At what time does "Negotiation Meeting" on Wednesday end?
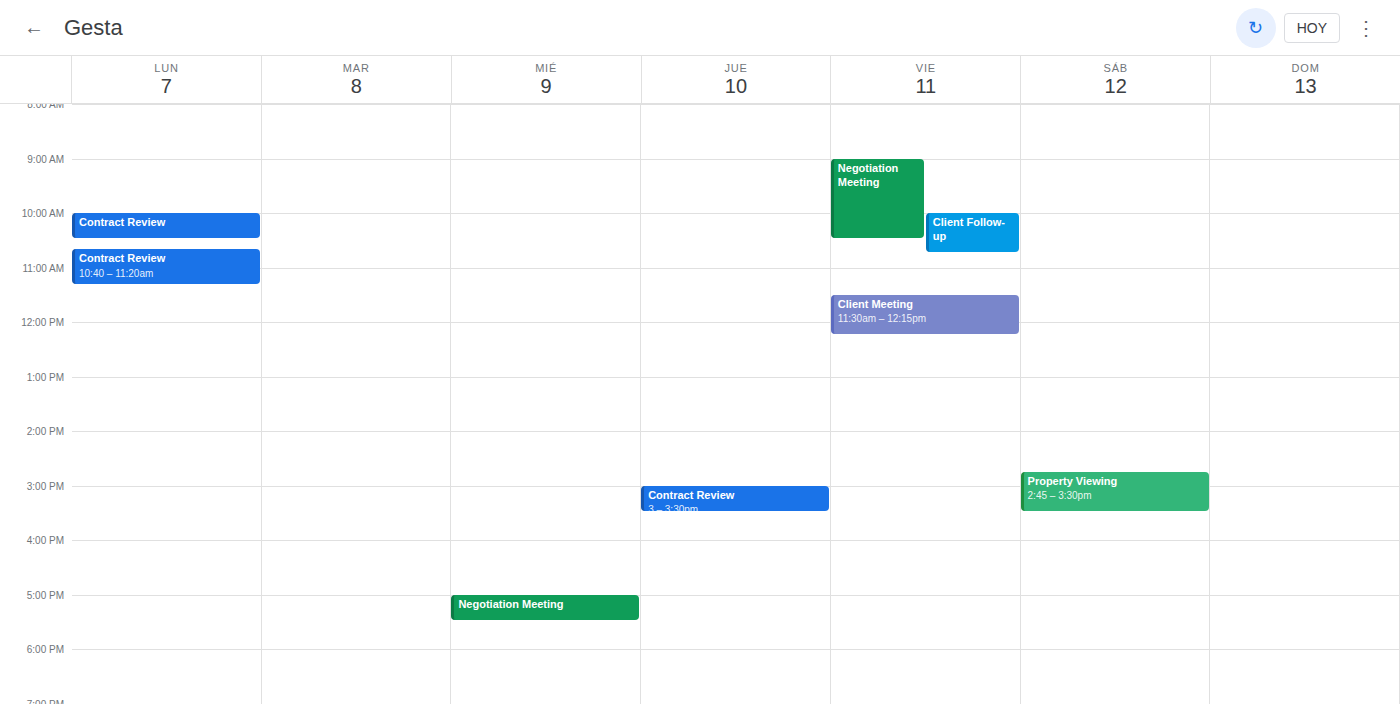
5:30 PM